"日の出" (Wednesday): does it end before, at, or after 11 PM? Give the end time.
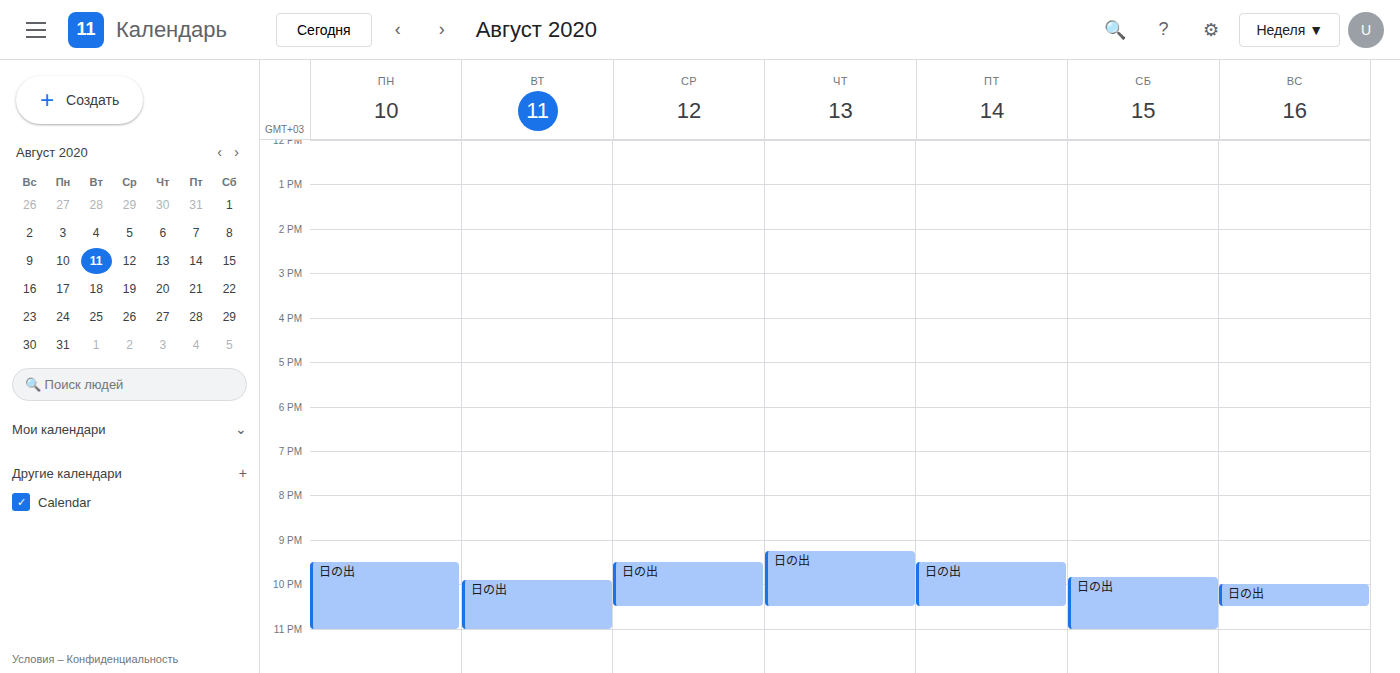
10:30 PM -- before 11 PM, 30 minutes above the 11 PM line.